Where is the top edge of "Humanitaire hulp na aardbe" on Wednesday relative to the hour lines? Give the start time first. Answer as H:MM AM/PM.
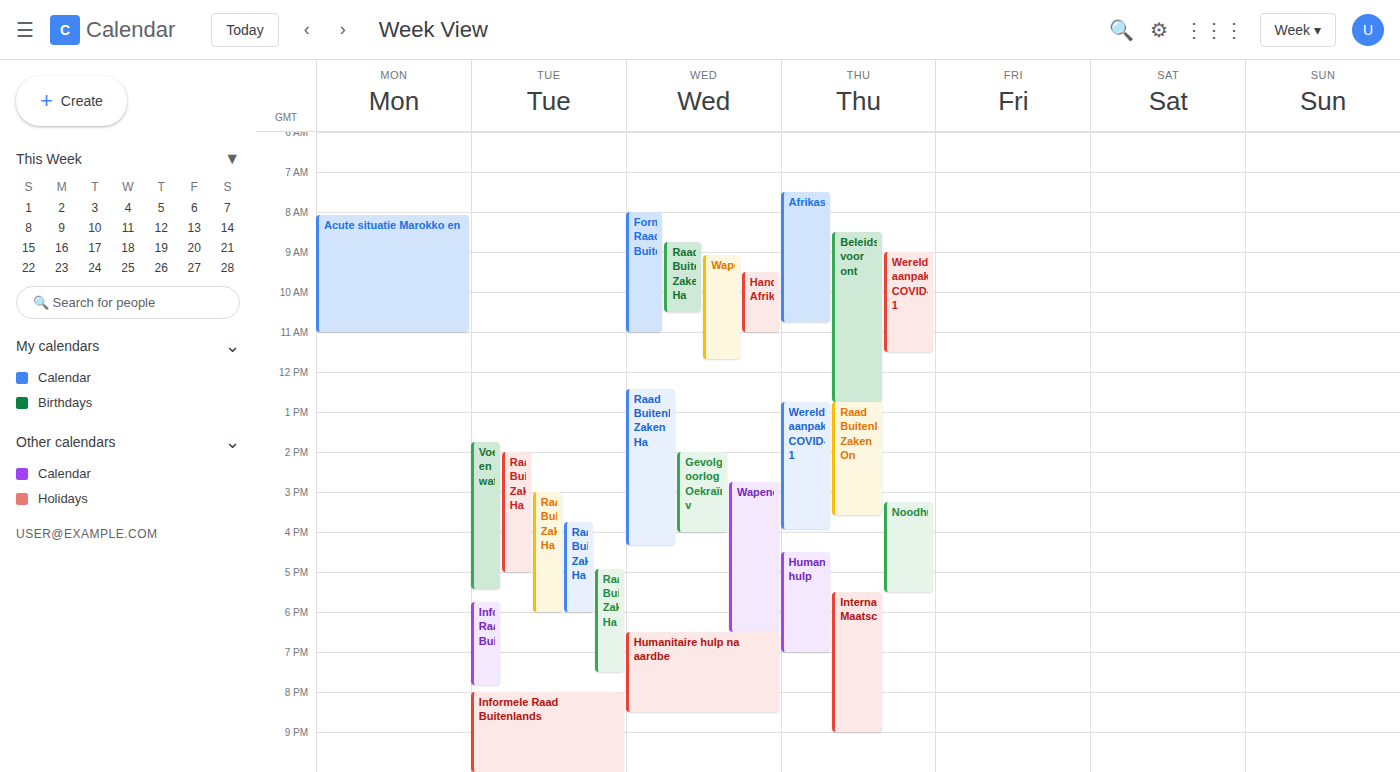
6:30 PM -- halfway between the 6 PM and 7 PM lines.